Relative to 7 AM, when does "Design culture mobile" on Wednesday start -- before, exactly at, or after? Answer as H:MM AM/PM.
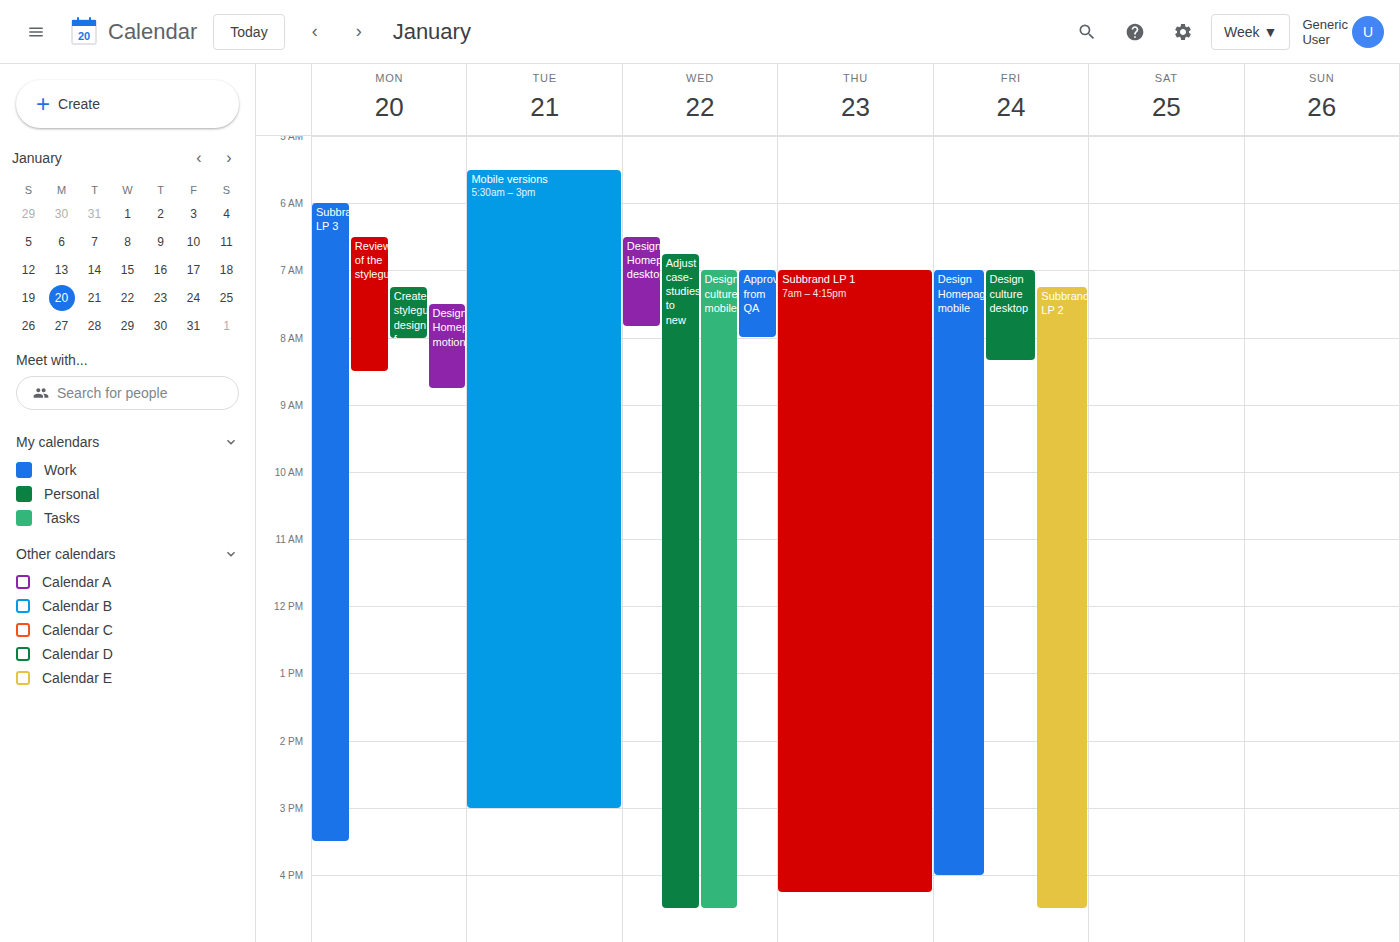
7:00 AM -- exactly at 7 AM, on the 7 AM line.